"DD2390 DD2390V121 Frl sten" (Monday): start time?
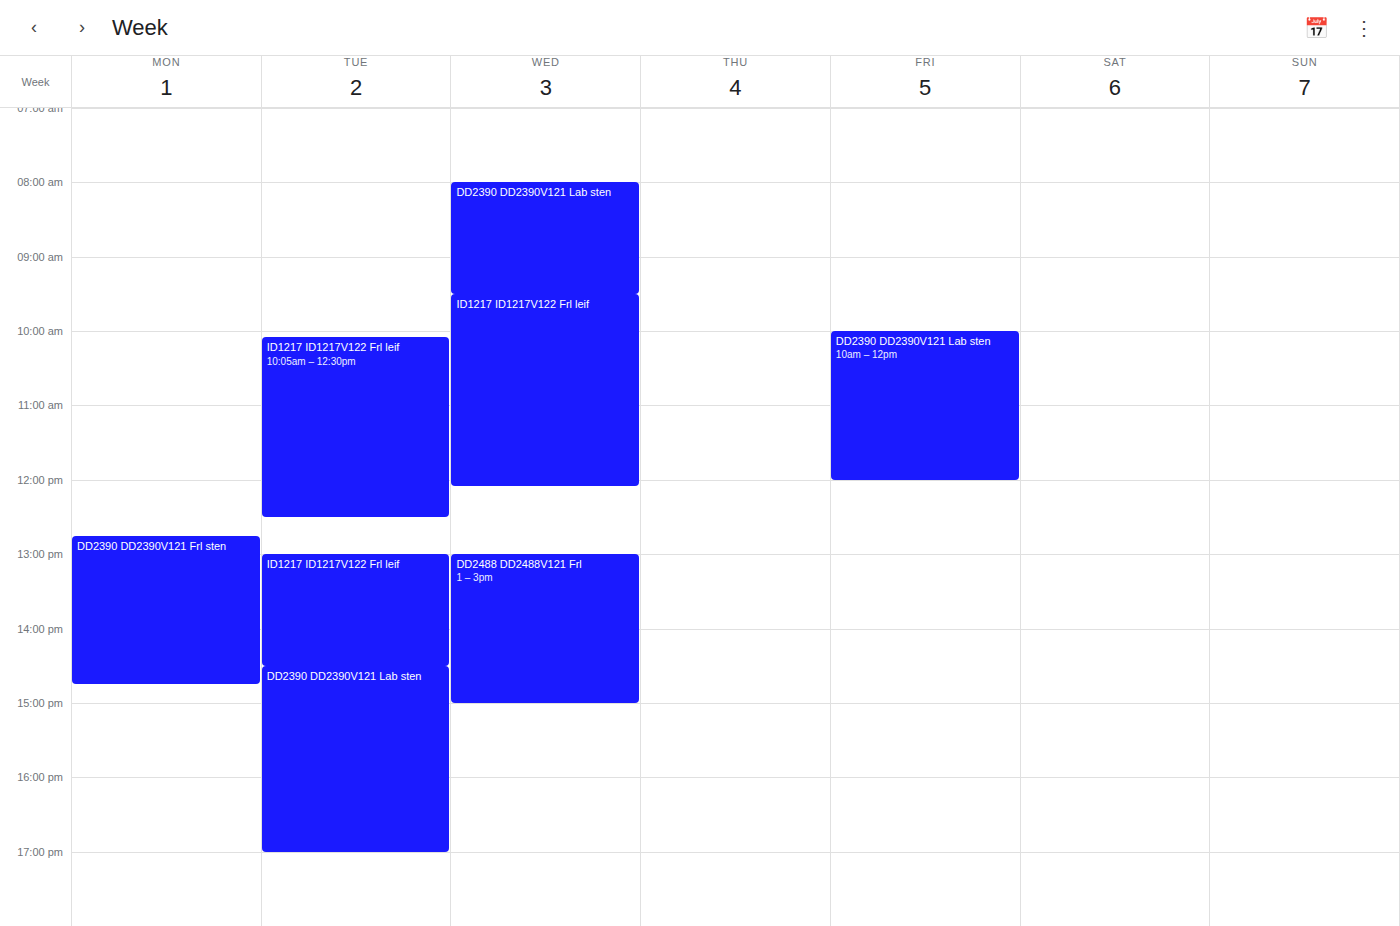
12:45 PM